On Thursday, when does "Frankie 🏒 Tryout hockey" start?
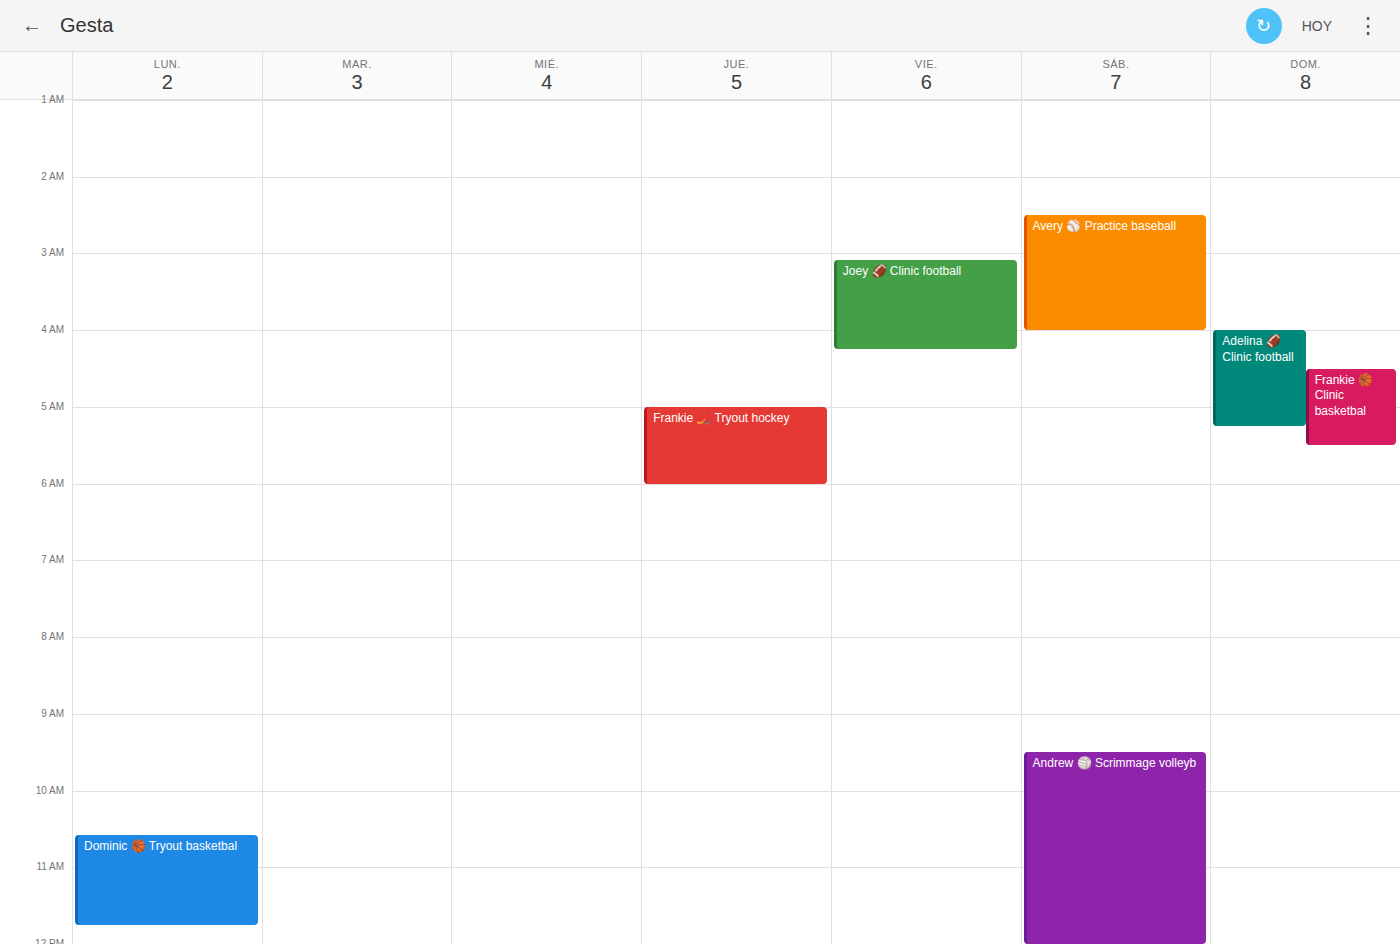
5:00 AM